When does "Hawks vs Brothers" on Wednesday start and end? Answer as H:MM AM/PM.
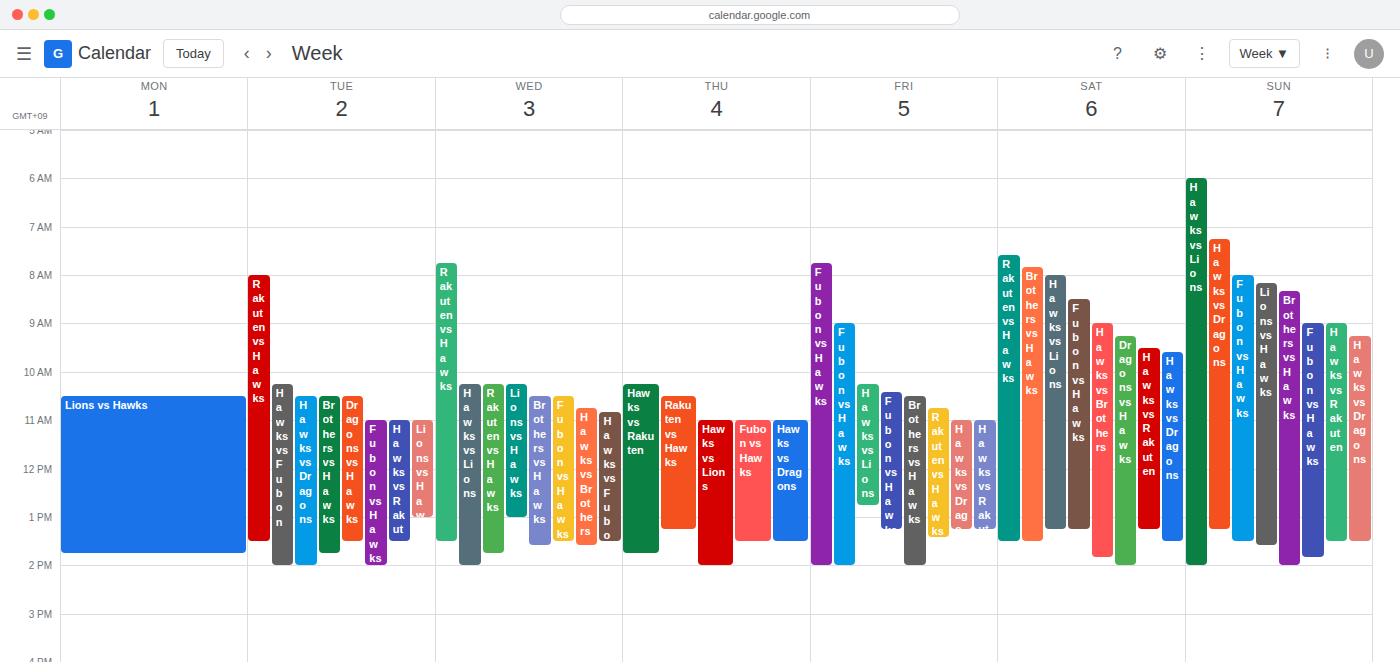
10:45 AM to 1:35 PM